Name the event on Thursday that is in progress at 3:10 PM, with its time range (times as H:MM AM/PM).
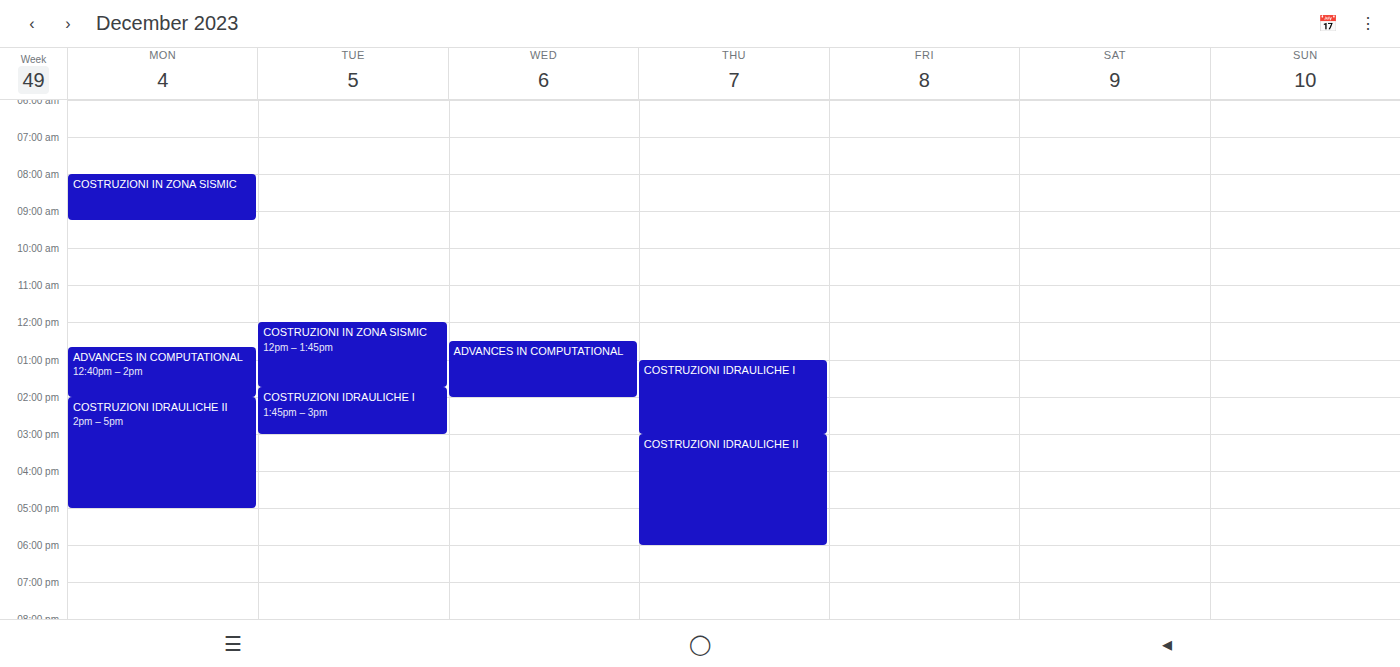
"COSTRUZIONI IDRAULICHE II", 3:00 PM to 6:00 PM